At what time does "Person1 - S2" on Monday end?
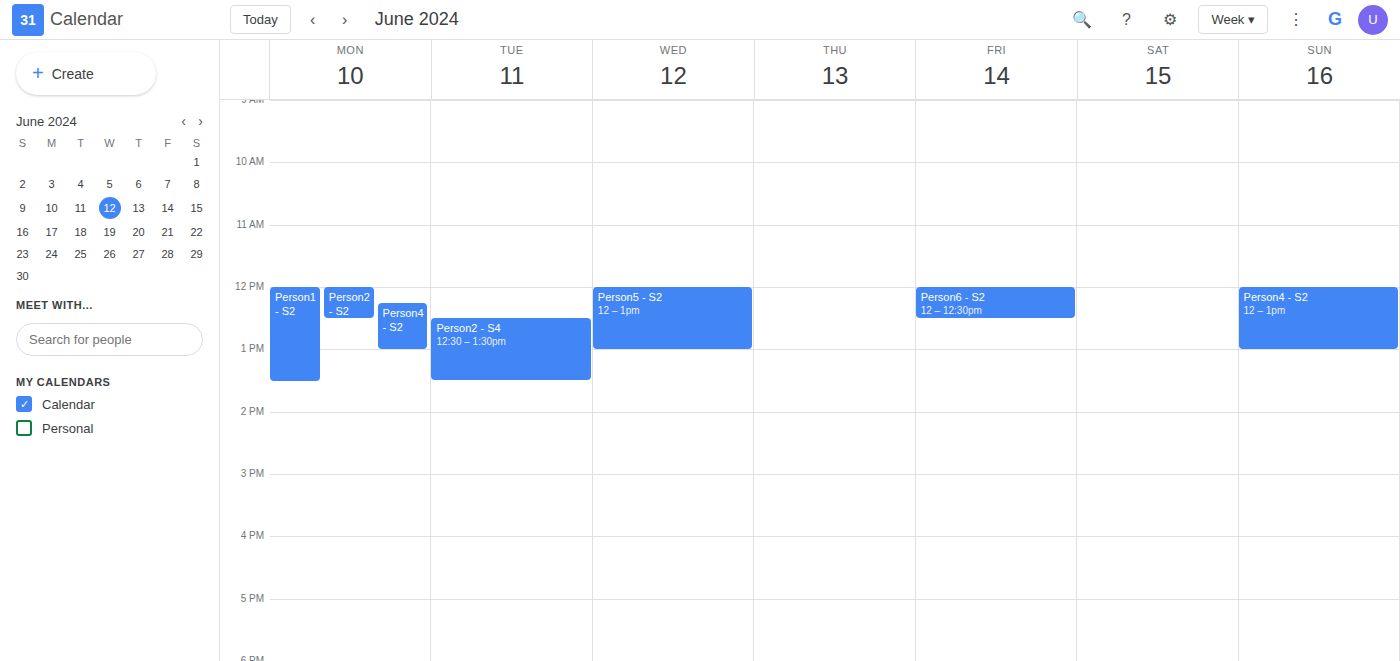
1:30 PM